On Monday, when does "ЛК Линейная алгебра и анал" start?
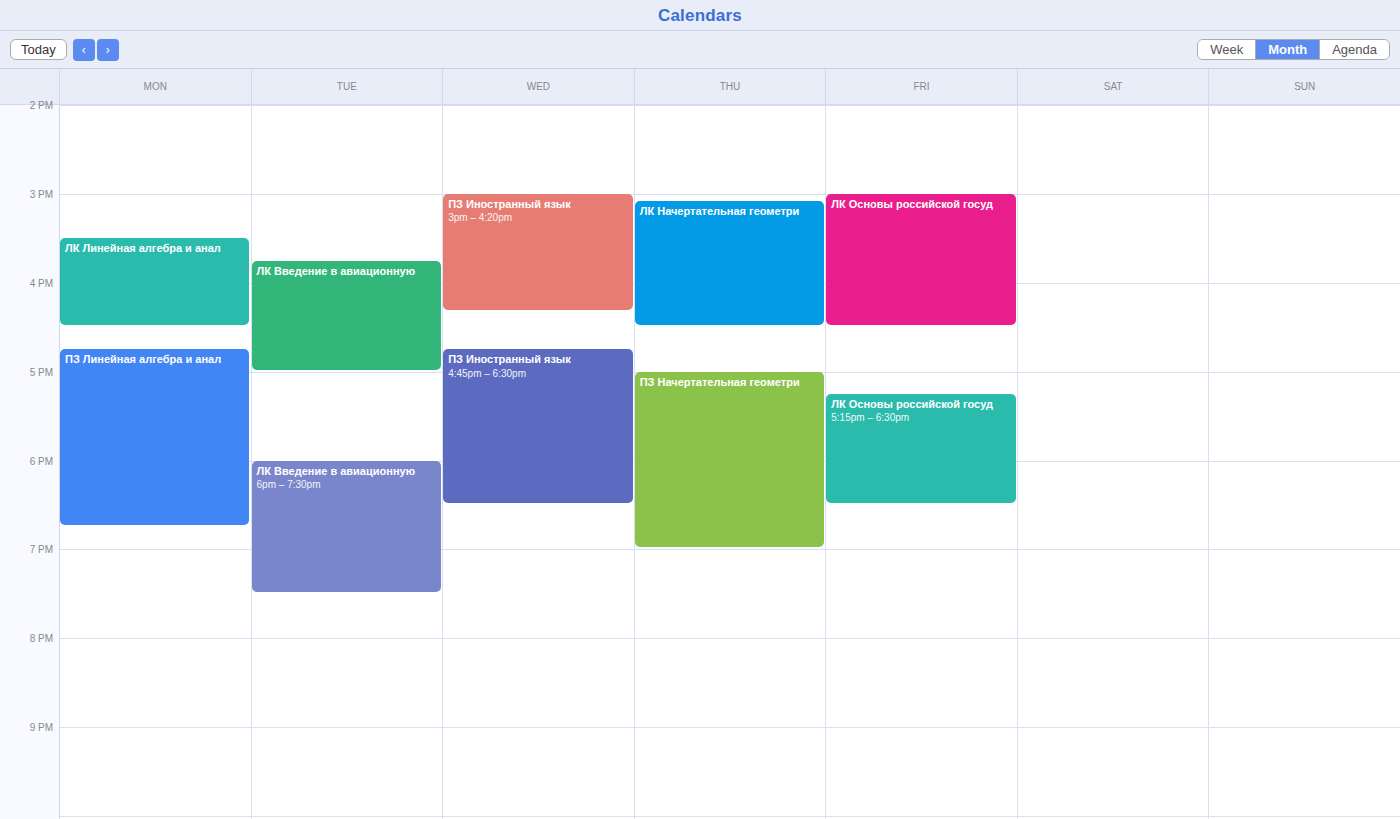
3:30 PM